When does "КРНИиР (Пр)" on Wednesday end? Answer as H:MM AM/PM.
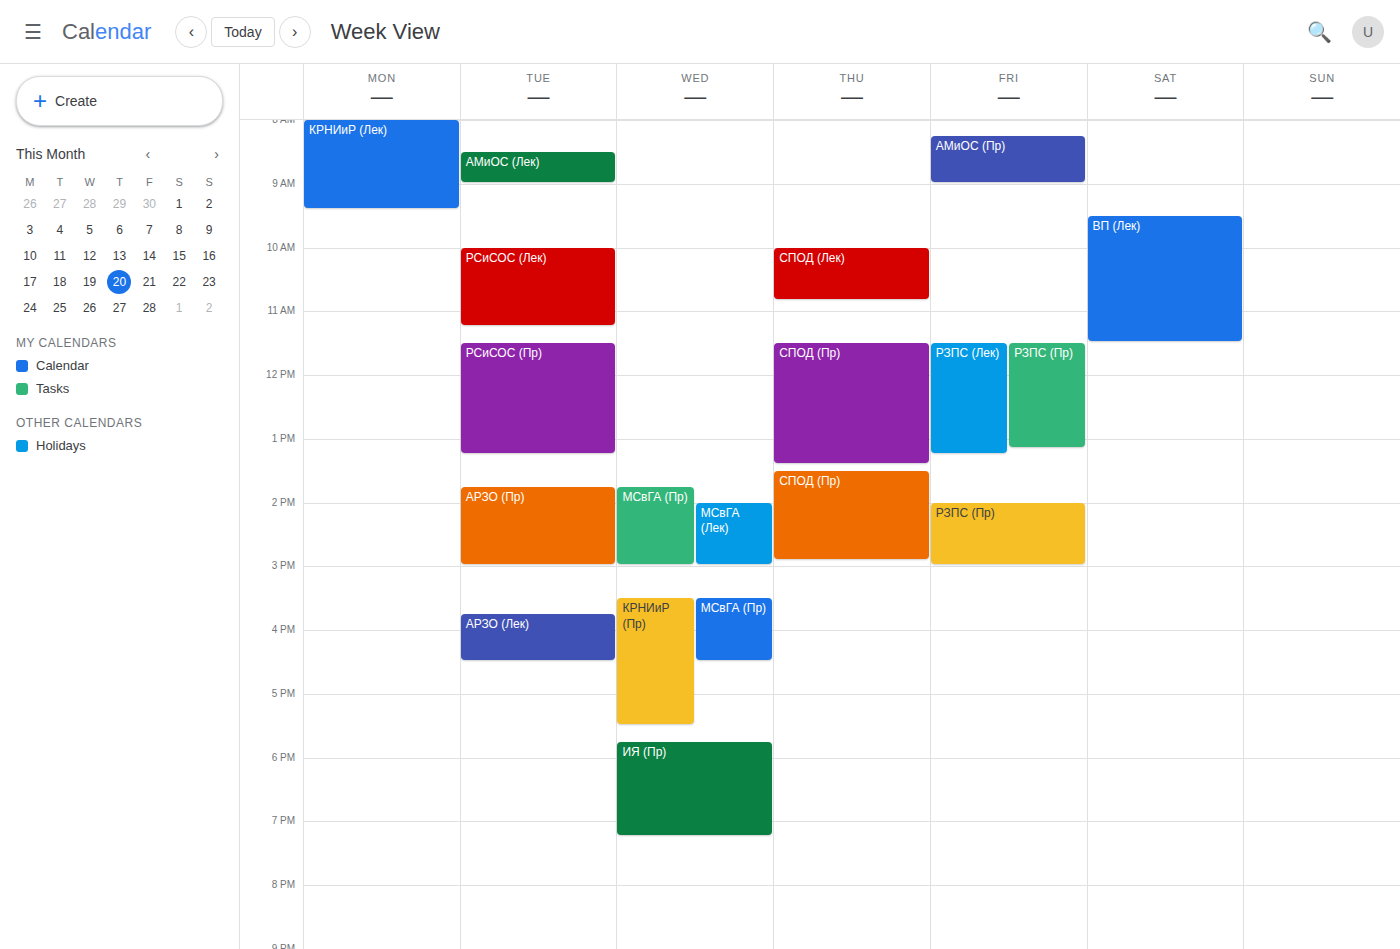
5:30 PM